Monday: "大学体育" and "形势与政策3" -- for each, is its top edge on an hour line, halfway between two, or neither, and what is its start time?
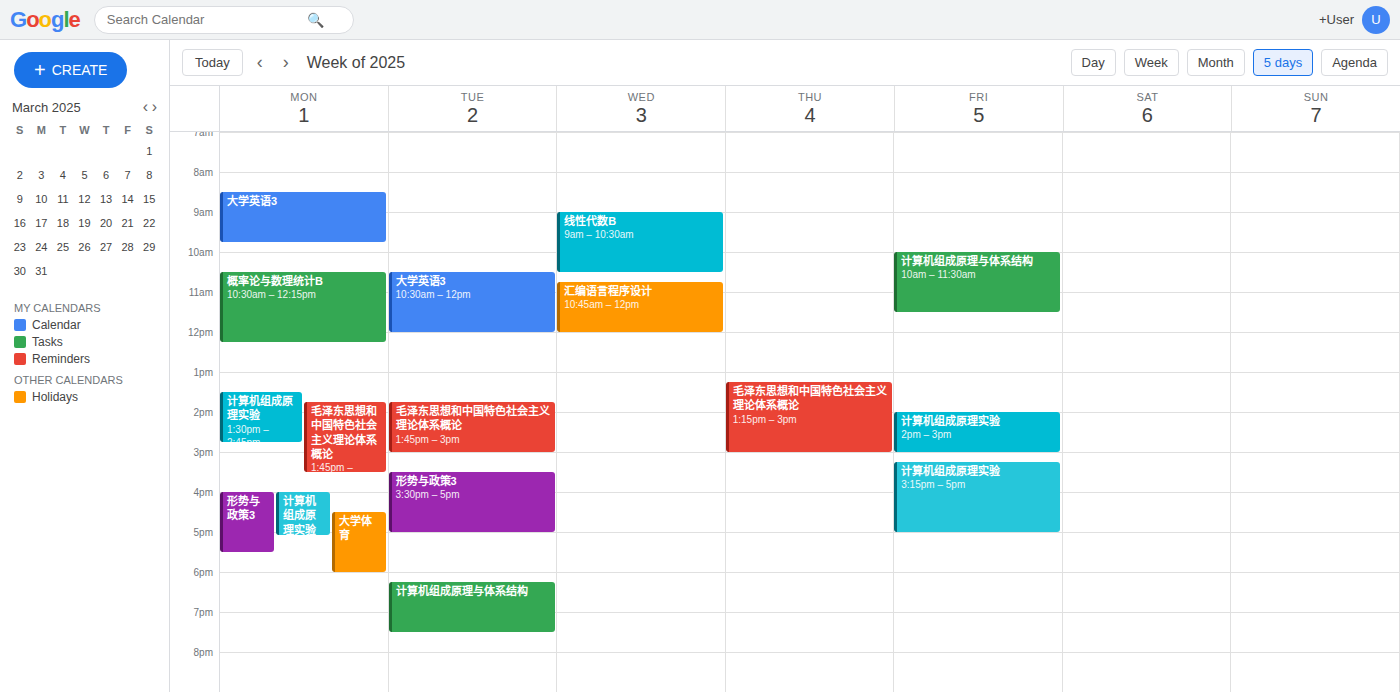
"大学体育": 16:30, halfway between the 16:00 and 17:00 lines. "形势与政策3": 16:00, exactly on the 16:00 line.